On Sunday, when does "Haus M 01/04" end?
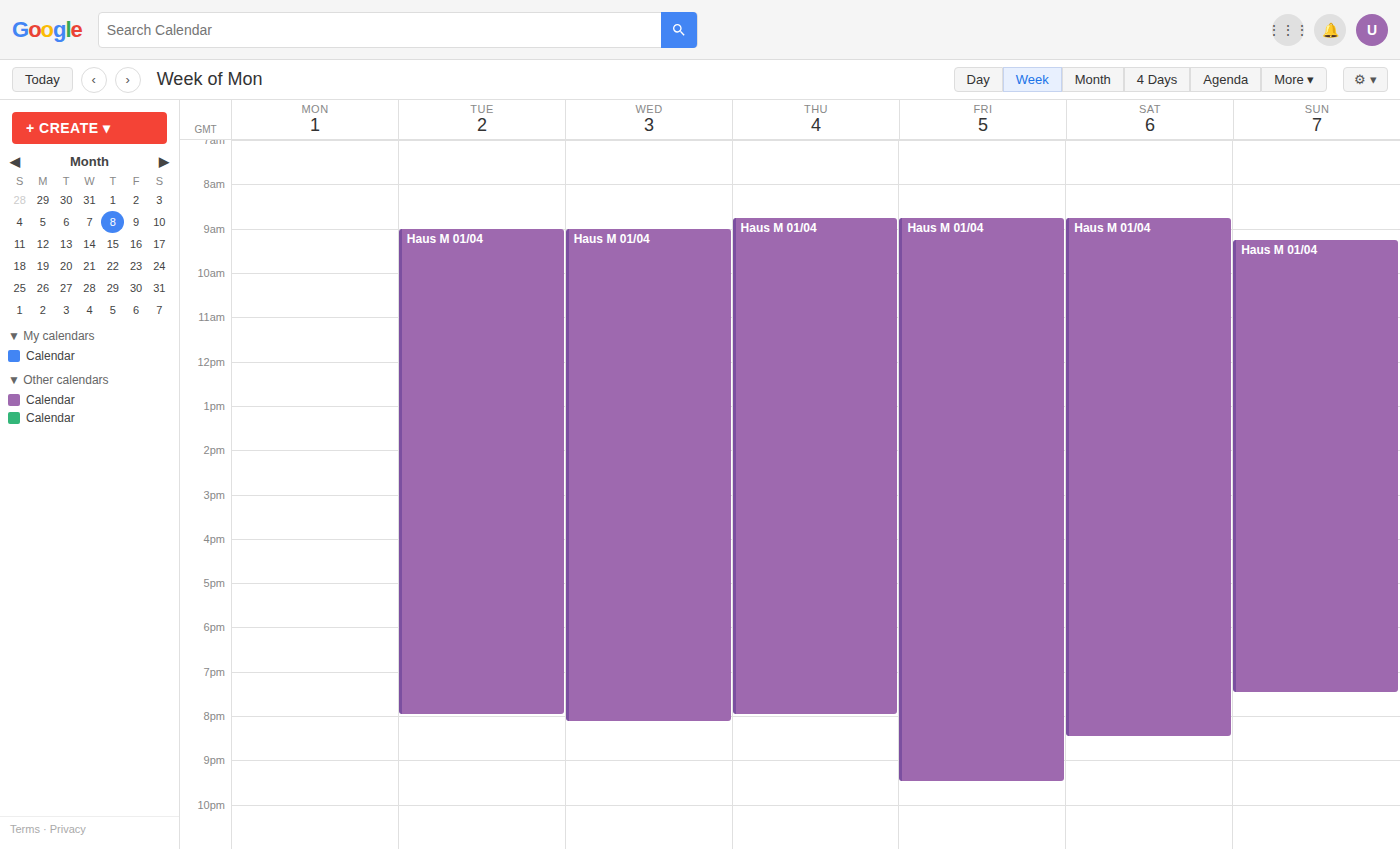
7:30 PM